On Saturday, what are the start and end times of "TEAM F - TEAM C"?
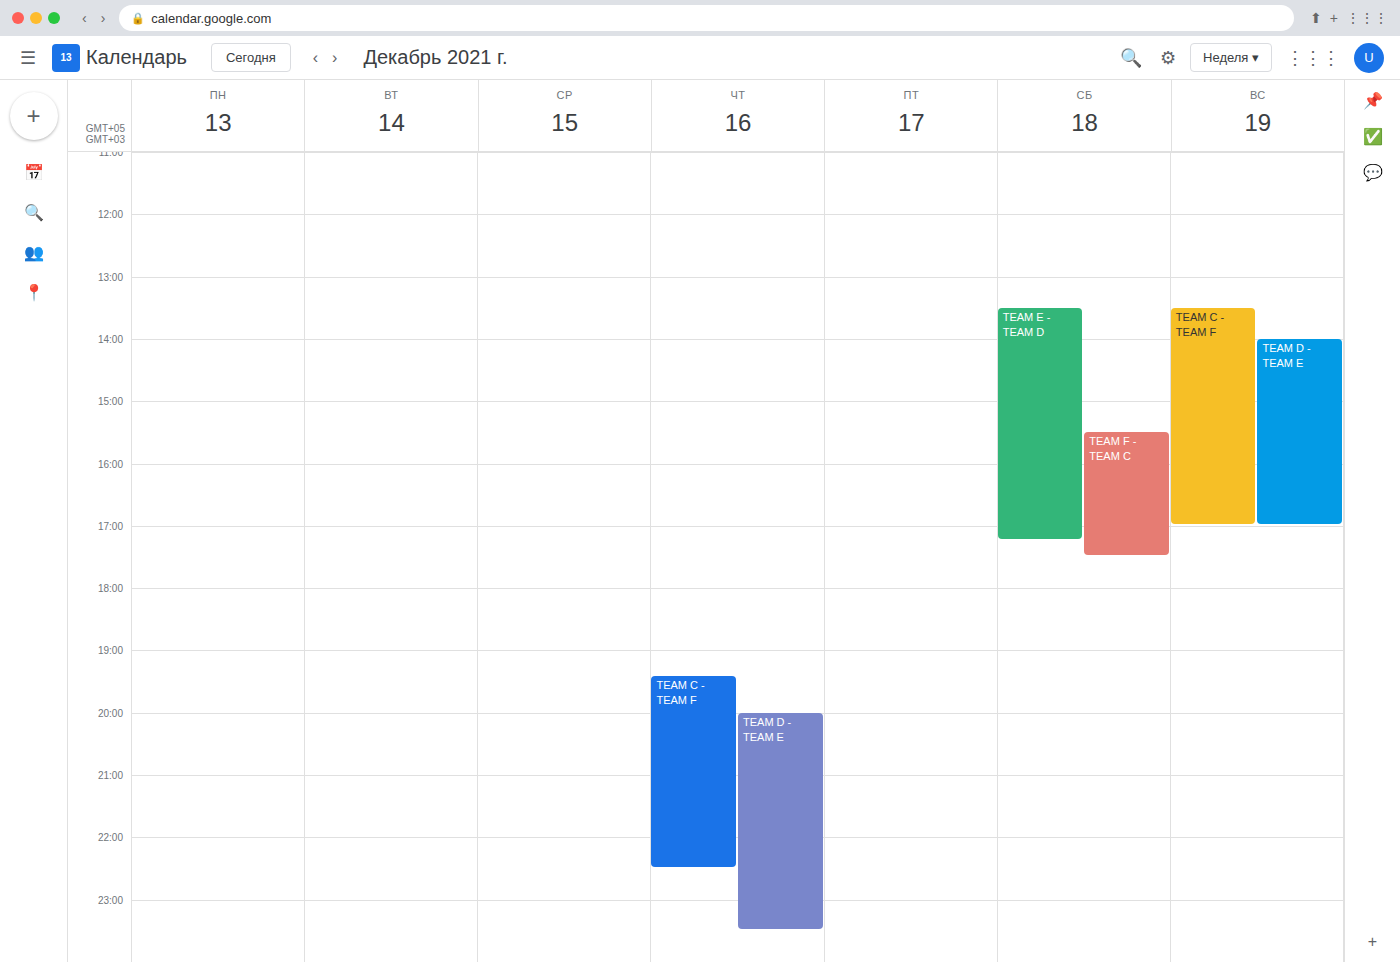
3:30 PM to 5:30 PM